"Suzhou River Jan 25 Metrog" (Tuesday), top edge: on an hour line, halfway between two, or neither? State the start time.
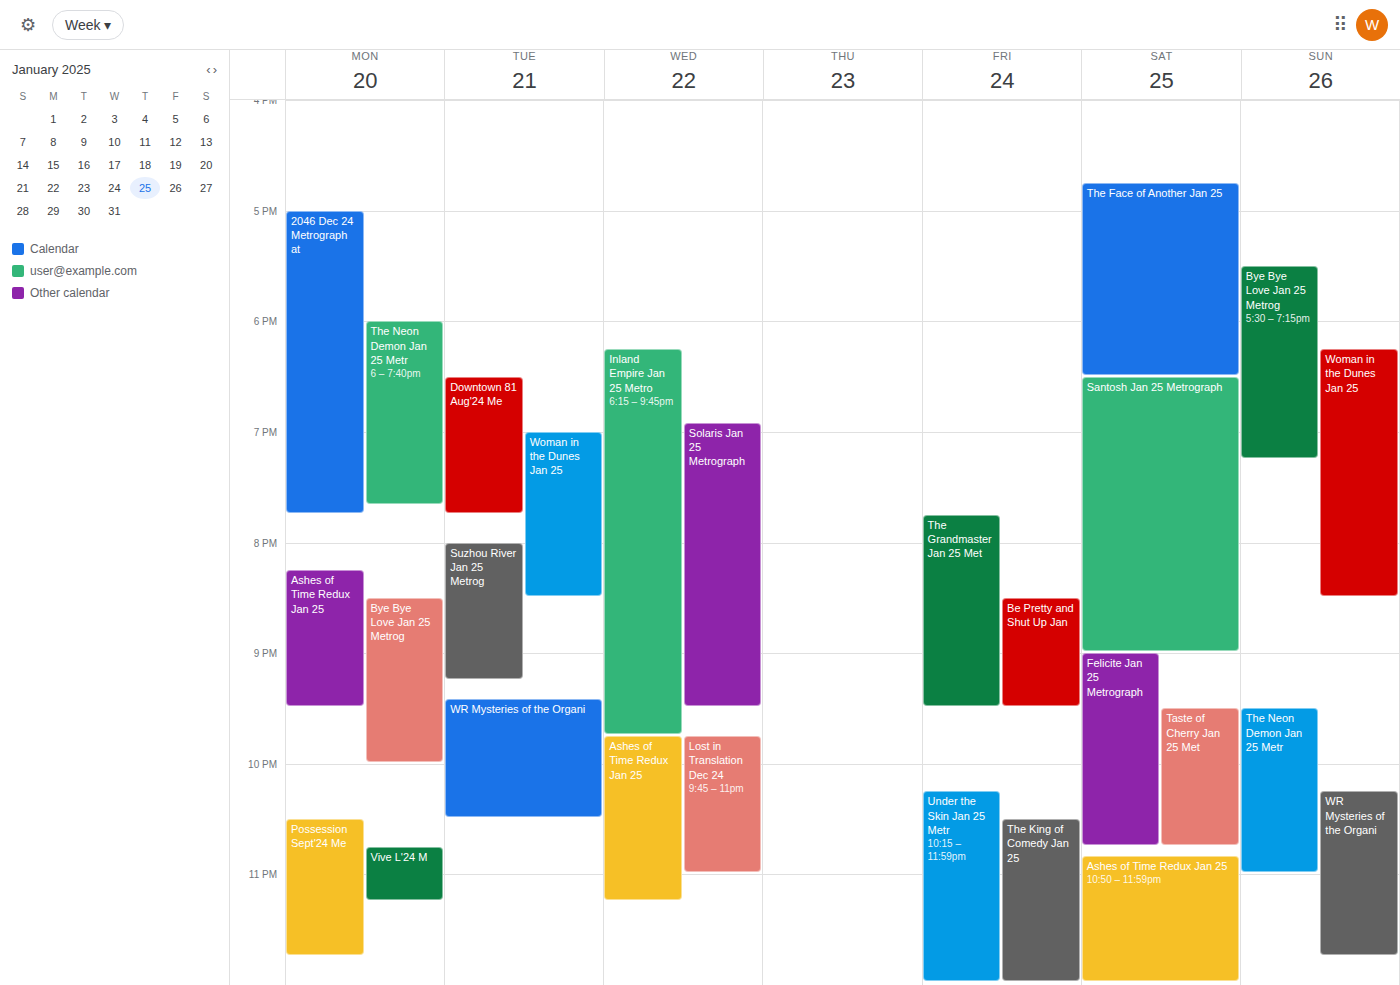
8:00 PM -- exactly on the 8 PM line.